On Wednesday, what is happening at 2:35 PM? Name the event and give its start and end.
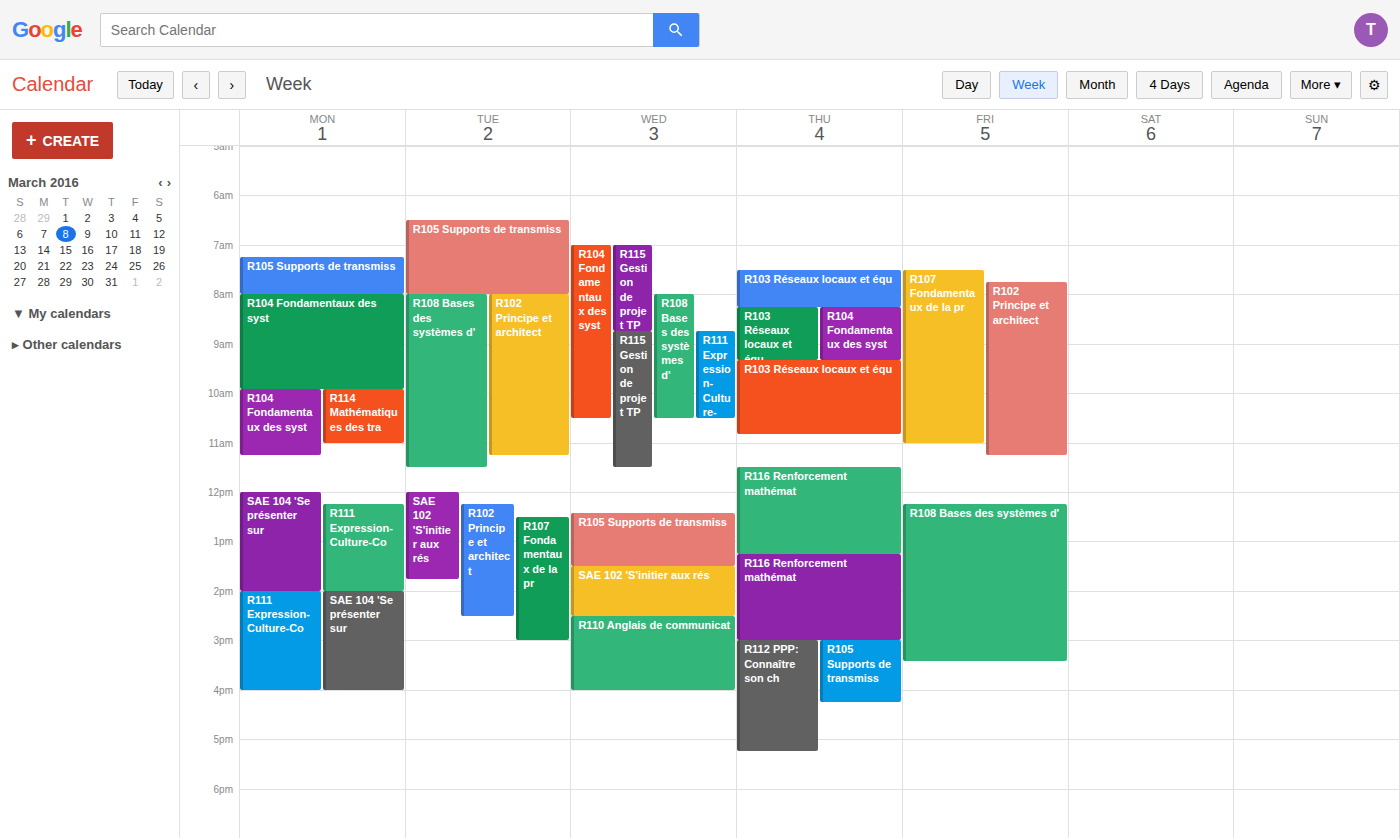
"R110 Anglais de communicat", 2:30 PM to 4:00 PM